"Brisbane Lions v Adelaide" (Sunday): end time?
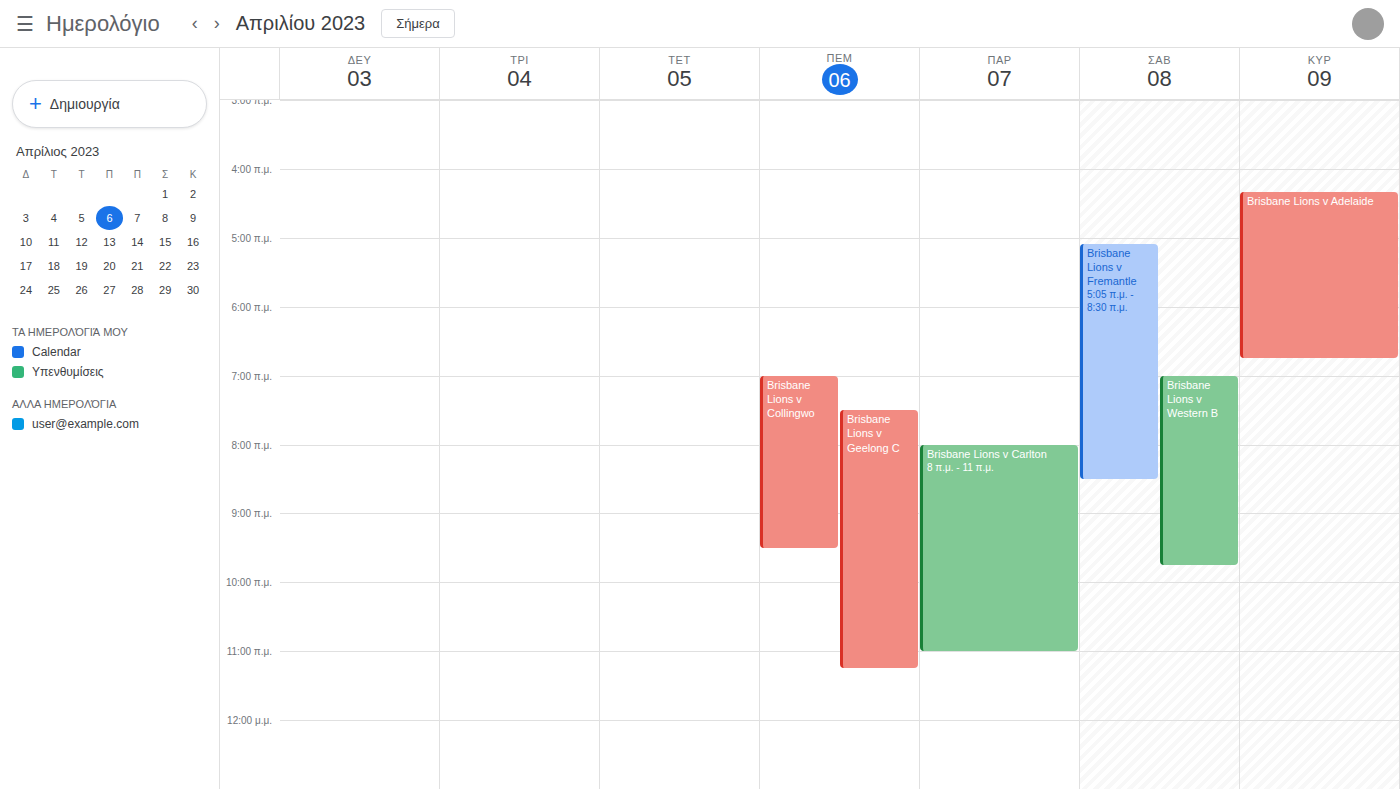
6:45 AM